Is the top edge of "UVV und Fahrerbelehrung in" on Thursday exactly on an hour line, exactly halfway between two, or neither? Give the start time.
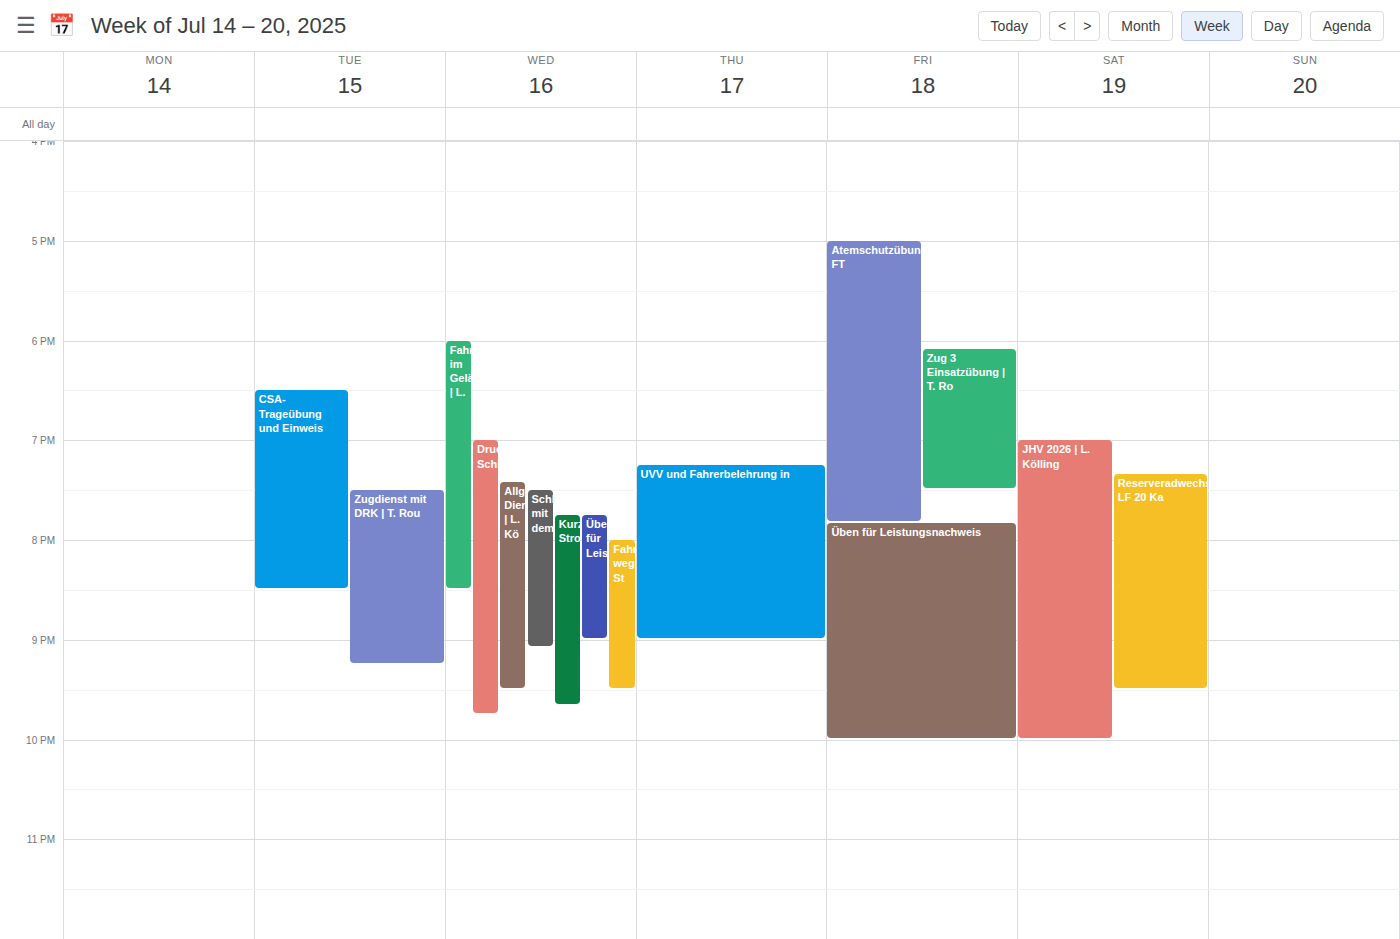
7:15 PM -- neither: a quarter of the way from the 7 PM line to the 8 PM line.